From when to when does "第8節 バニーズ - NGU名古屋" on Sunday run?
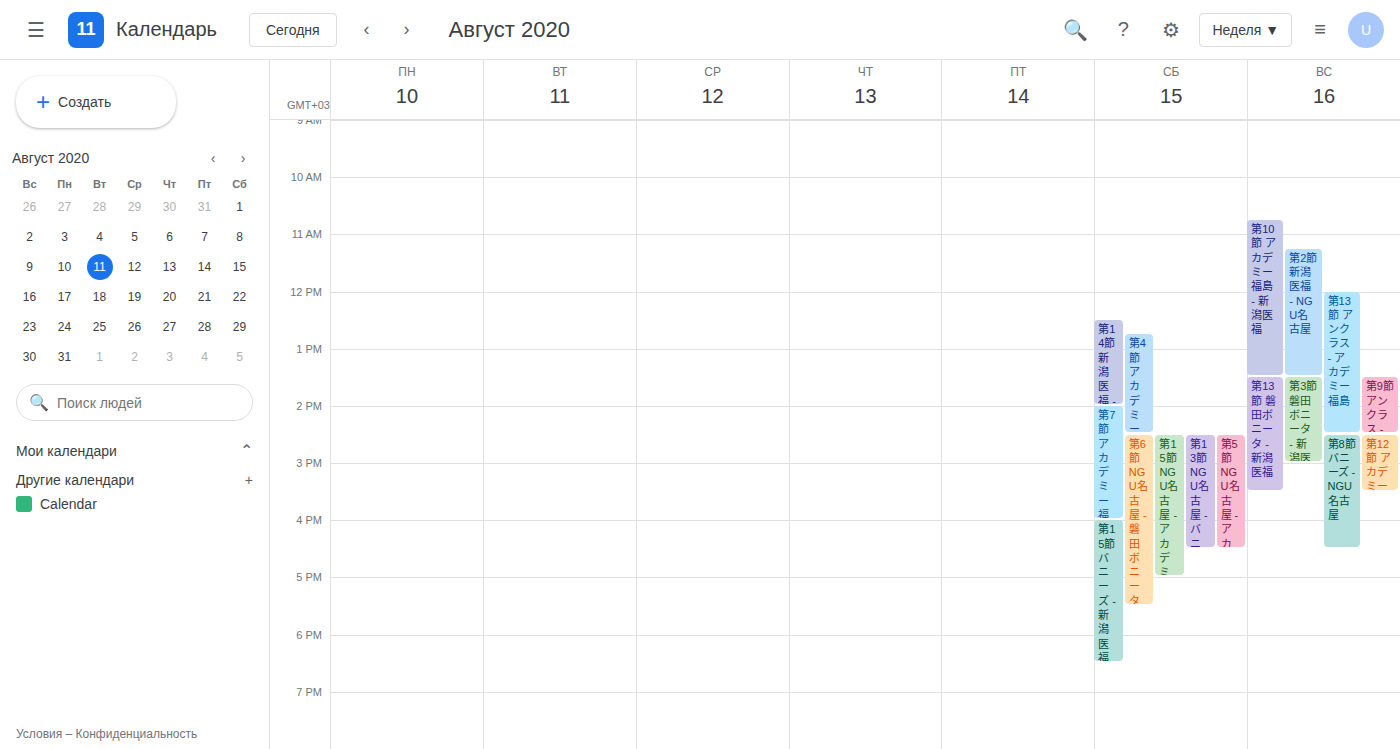
2:30 PM to 4:30 PM